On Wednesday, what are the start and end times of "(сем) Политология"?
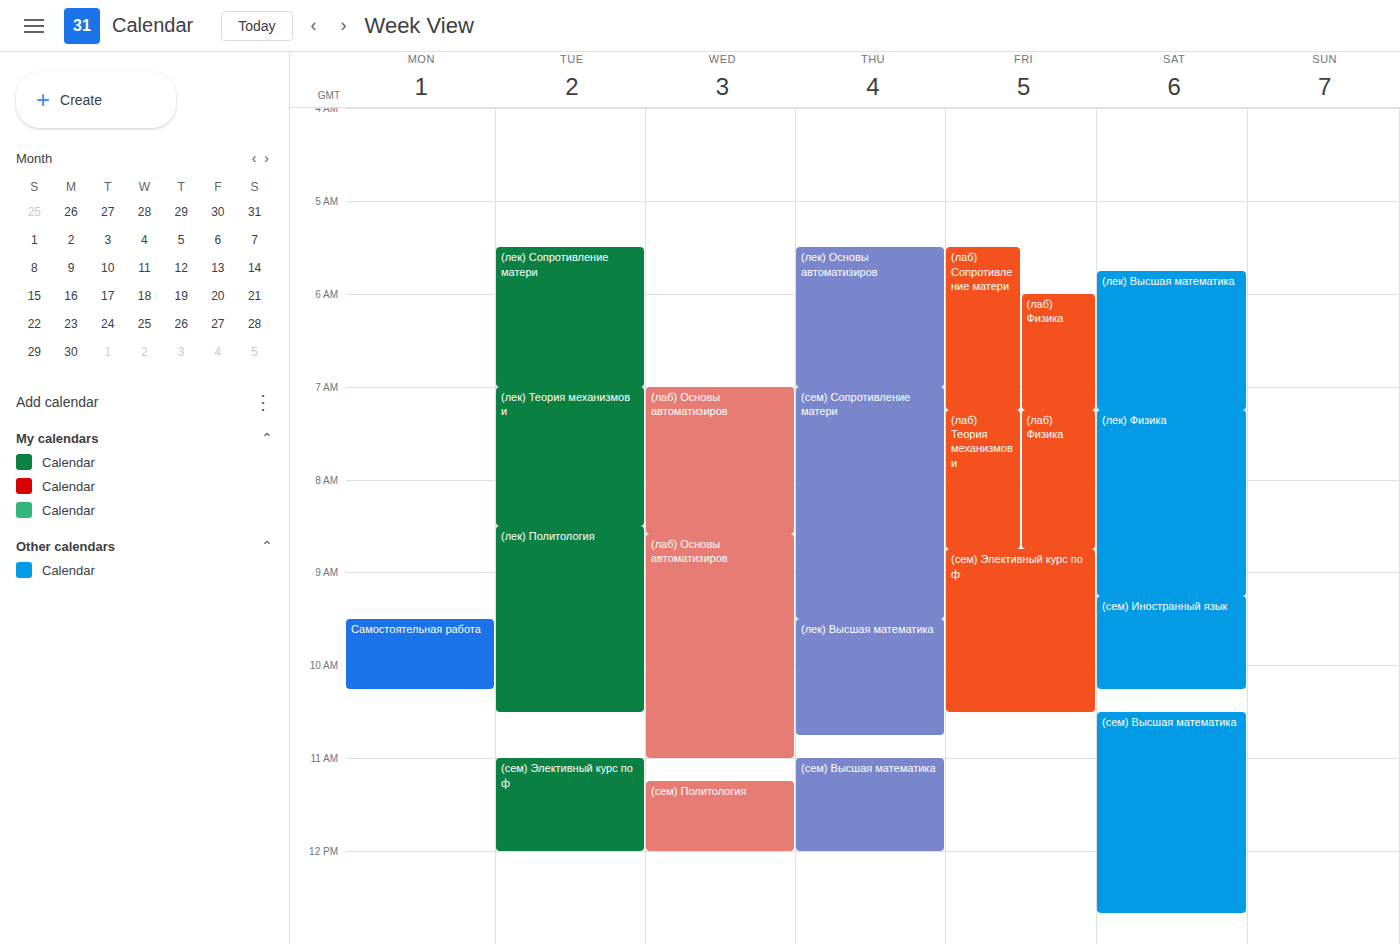
11:15 AM to 12:00 PM